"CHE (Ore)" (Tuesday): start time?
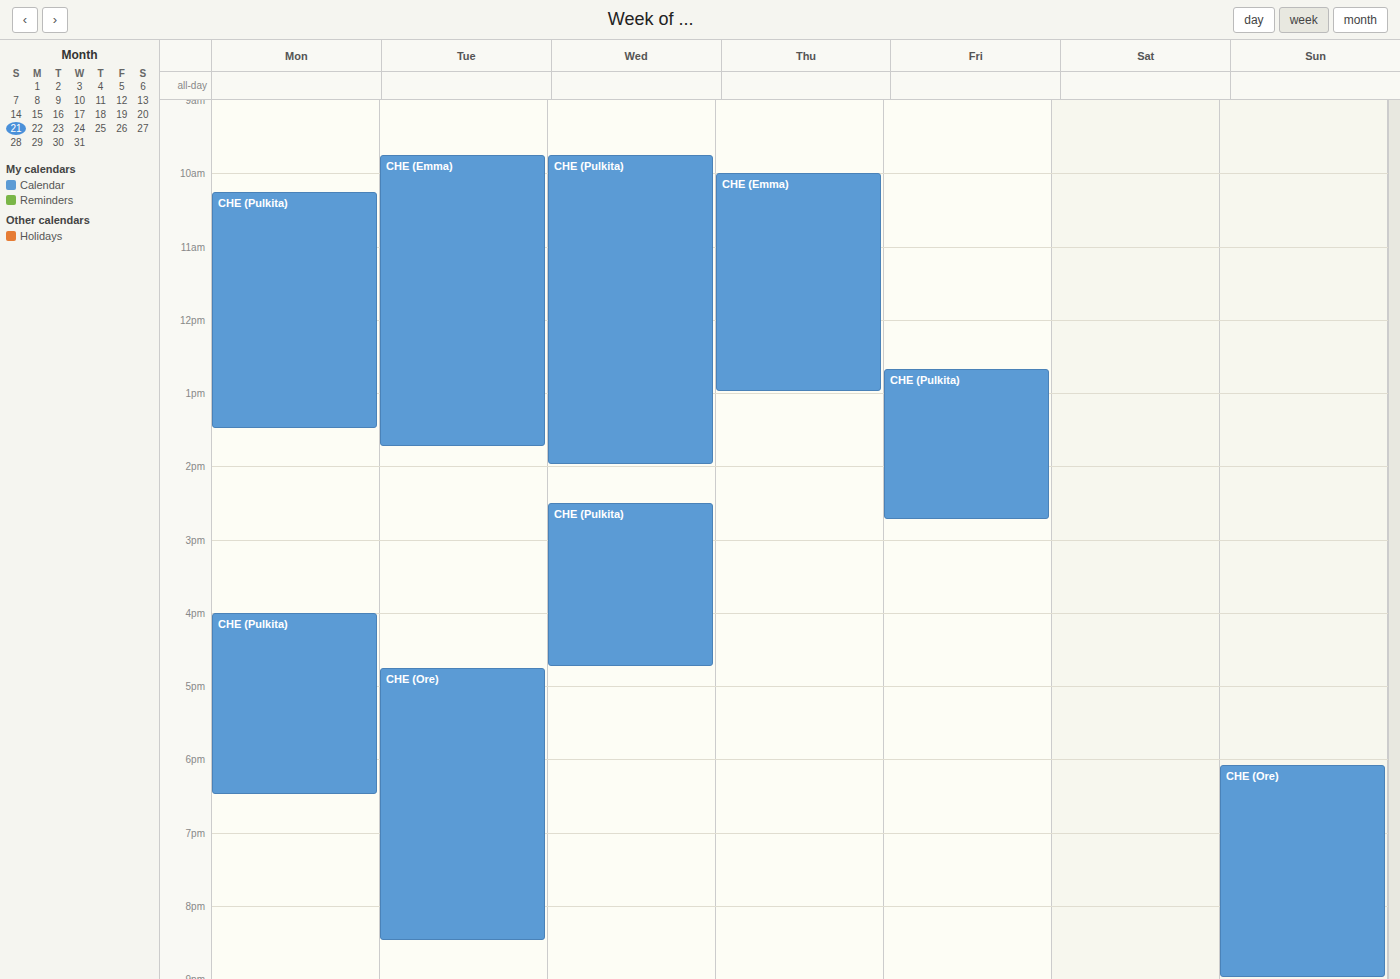
4:45 PM